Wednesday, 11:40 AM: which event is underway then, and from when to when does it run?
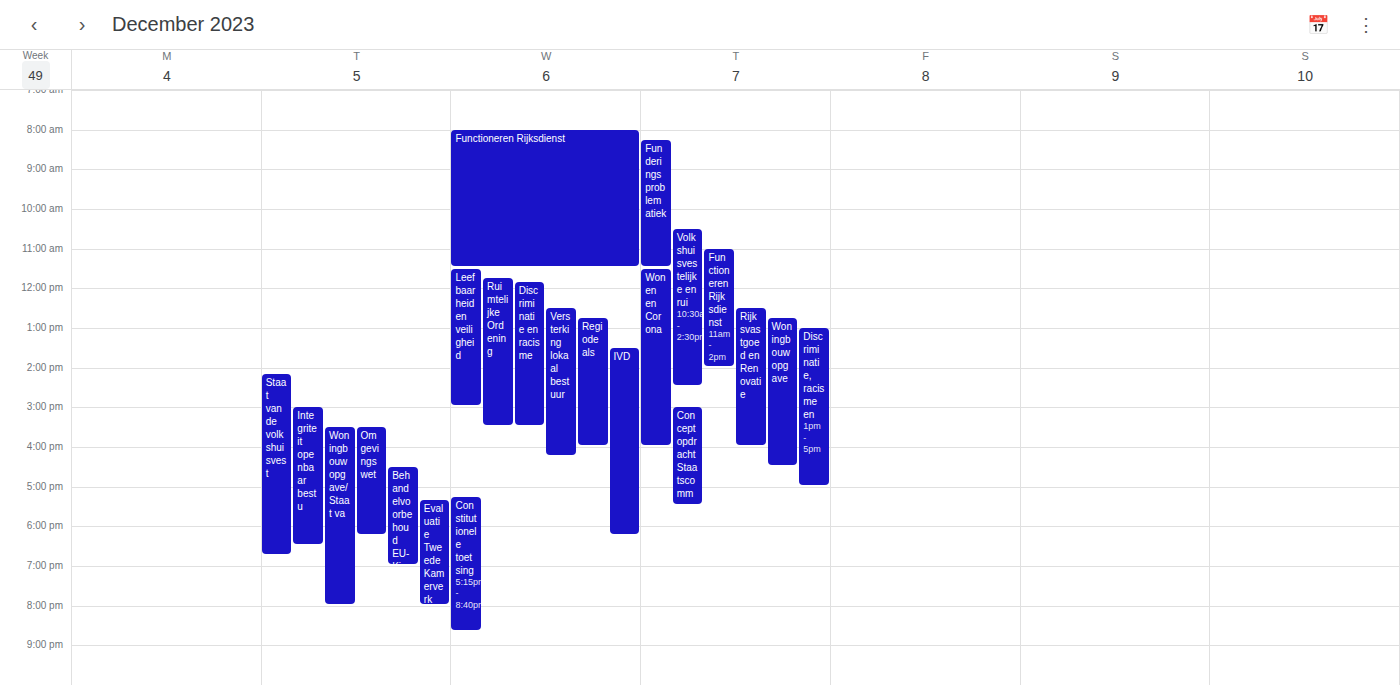
"Leefbaarheid en veiligheid", 11:30 AM to 3:00 PM